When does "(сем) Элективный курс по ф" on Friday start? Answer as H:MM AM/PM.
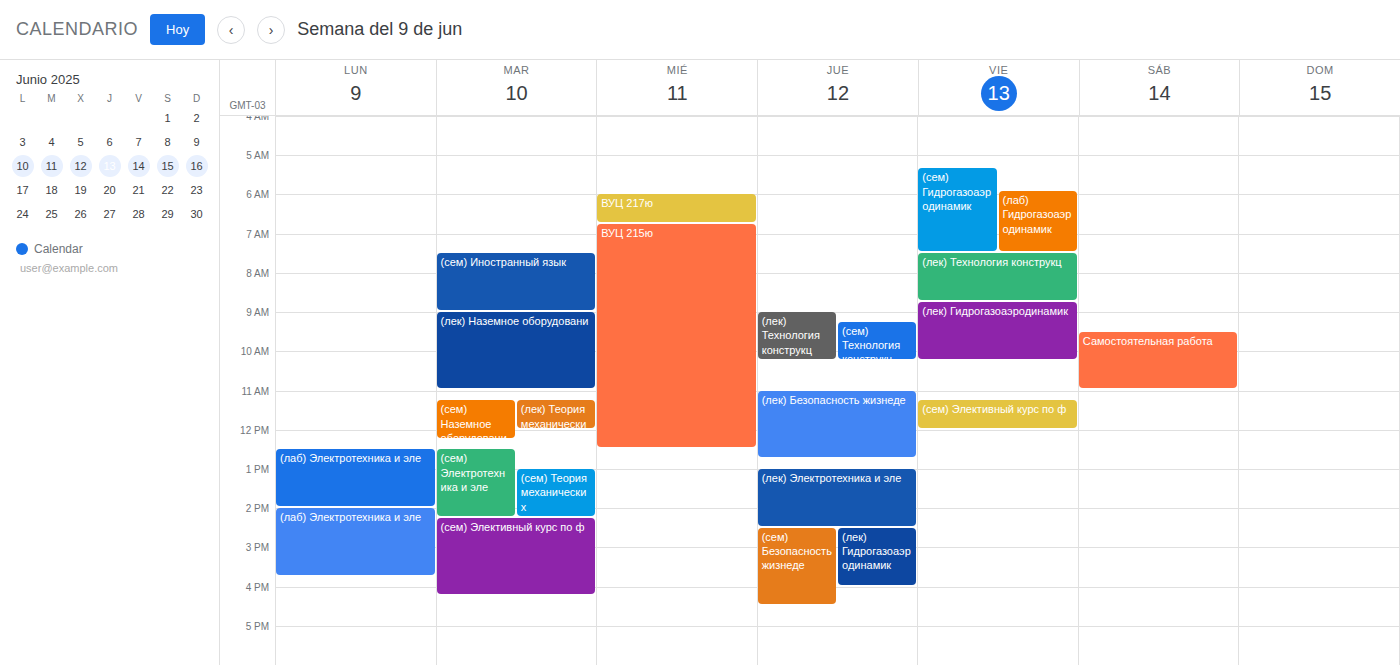
11:15 AM